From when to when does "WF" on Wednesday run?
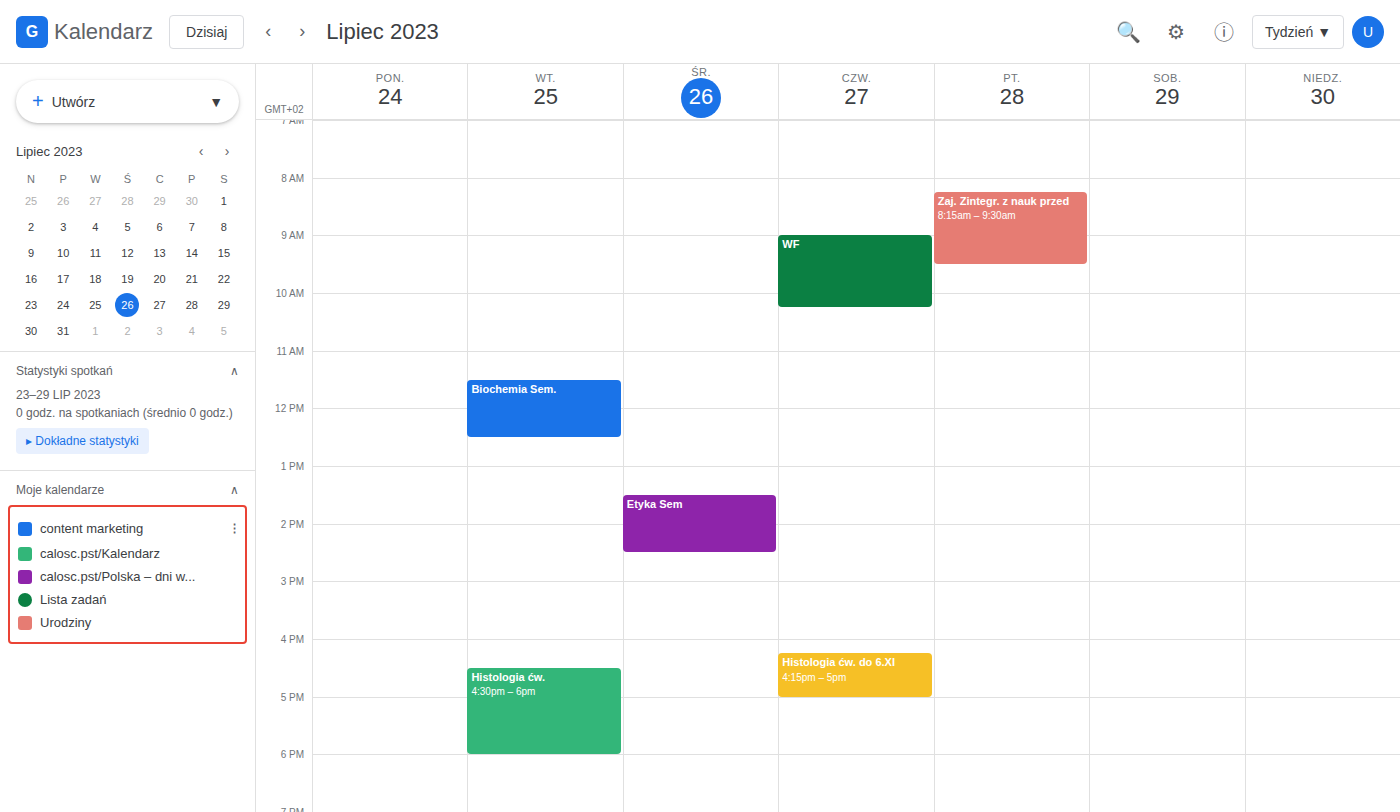
9:00 AM to 10:15 AM